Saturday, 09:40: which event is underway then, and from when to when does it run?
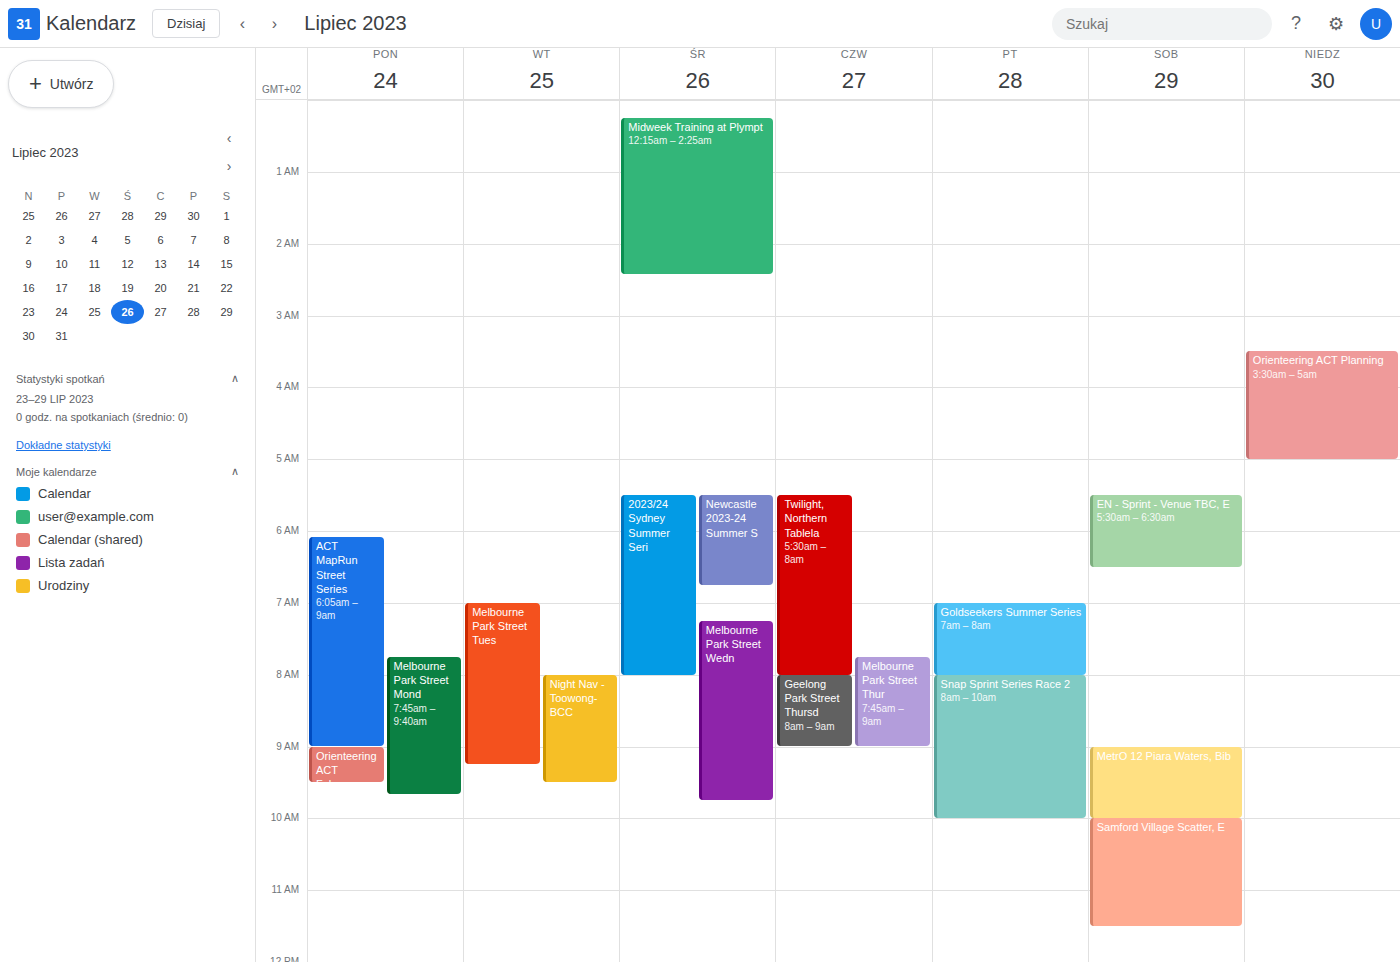
"MetrO 12 Piara Waters, Bib", 09:00 to 10:00